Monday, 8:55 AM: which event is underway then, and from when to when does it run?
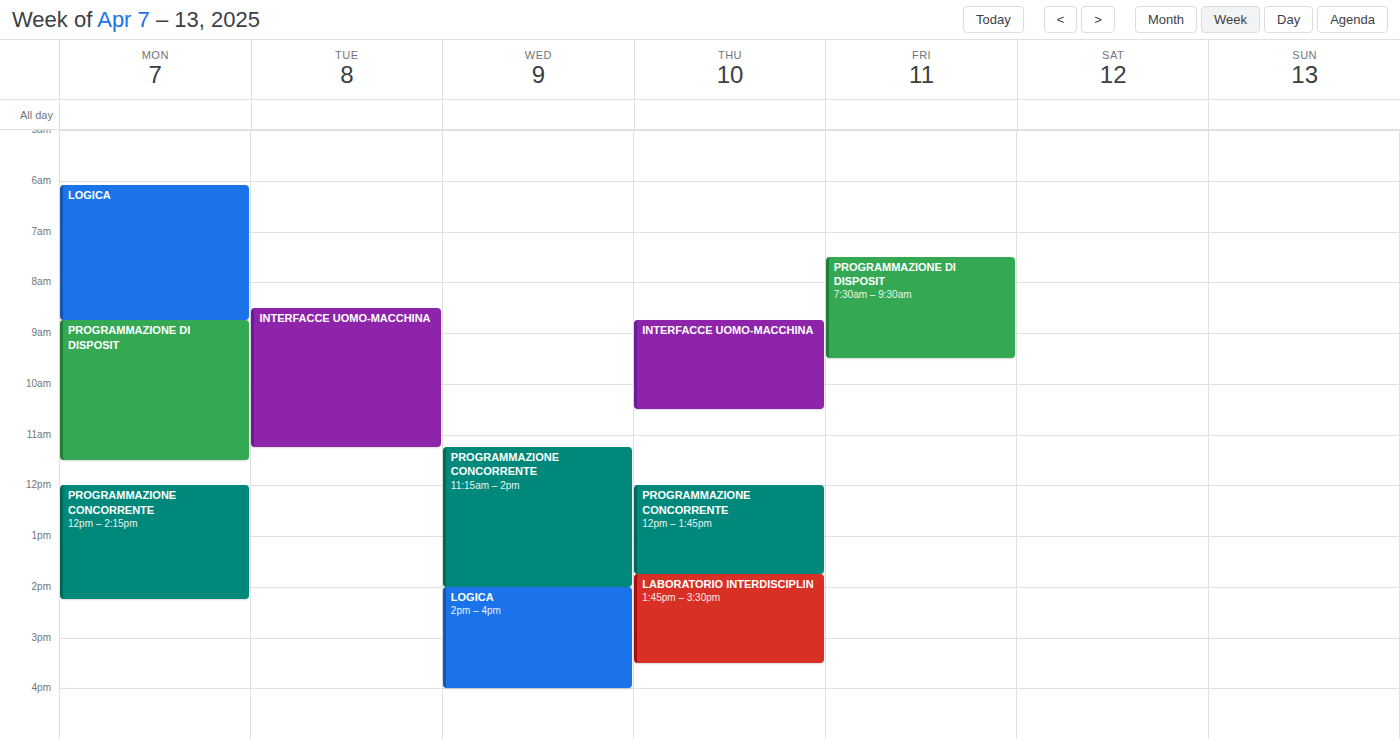
"PROGRAMMAZIONE DI DISPOSIT", 8:45 AM to 11:30 AM